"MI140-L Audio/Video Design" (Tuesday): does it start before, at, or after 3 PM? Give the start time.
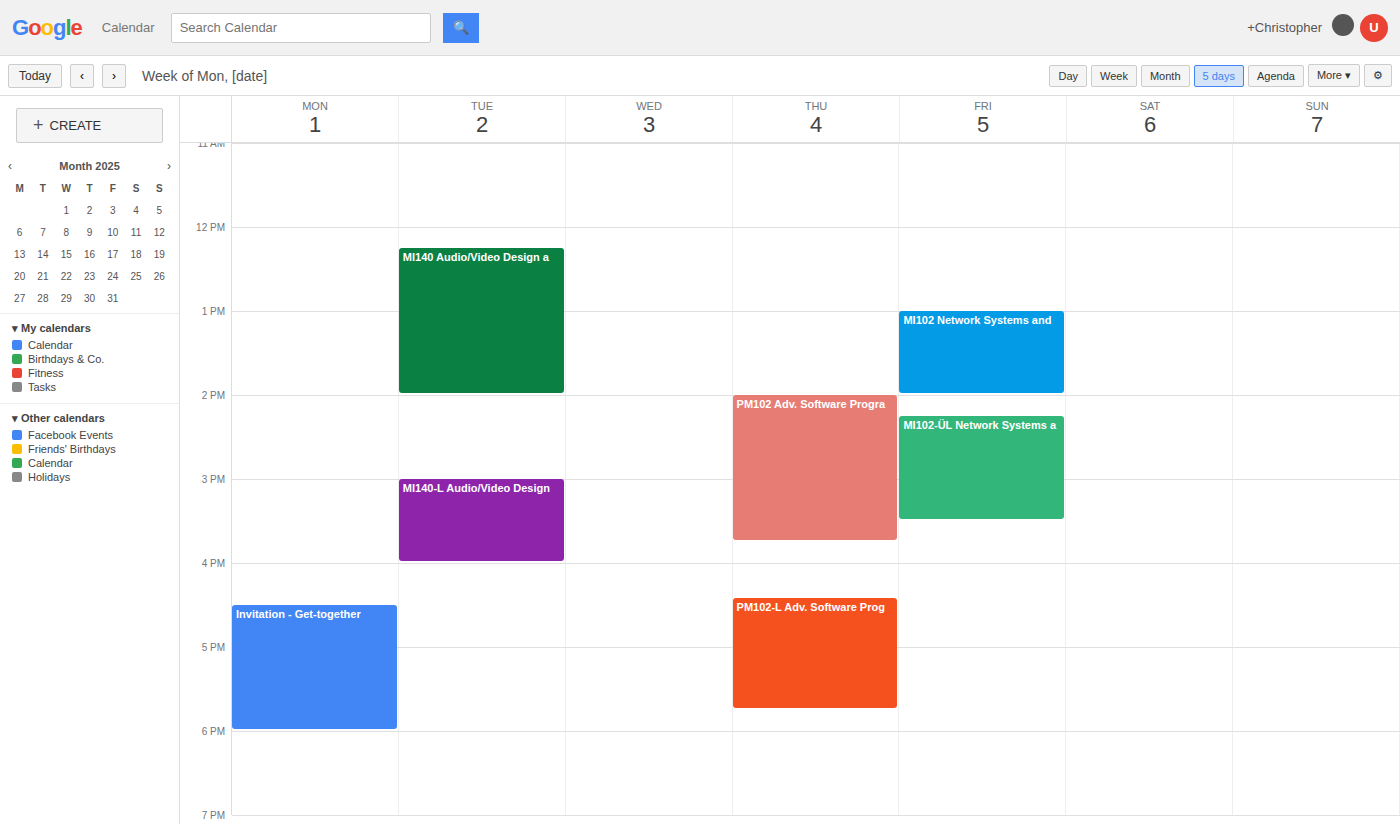
3:00 PM -- exactly at 3 PM, on the 3 PM line.